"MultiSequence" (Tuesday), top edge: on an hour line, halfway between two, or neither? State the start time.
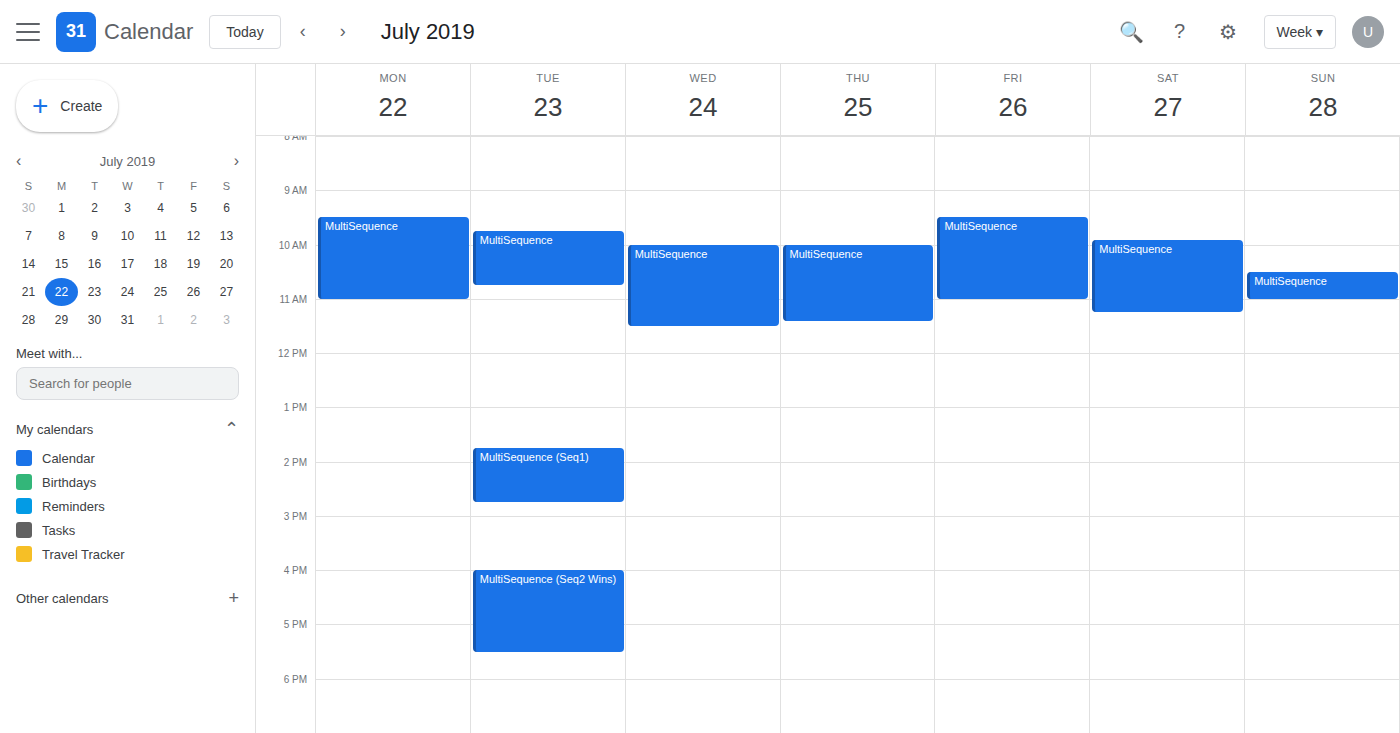
9:45 AM -- neither: three quarters of the way from the 9 AM line to the 10 AM line.